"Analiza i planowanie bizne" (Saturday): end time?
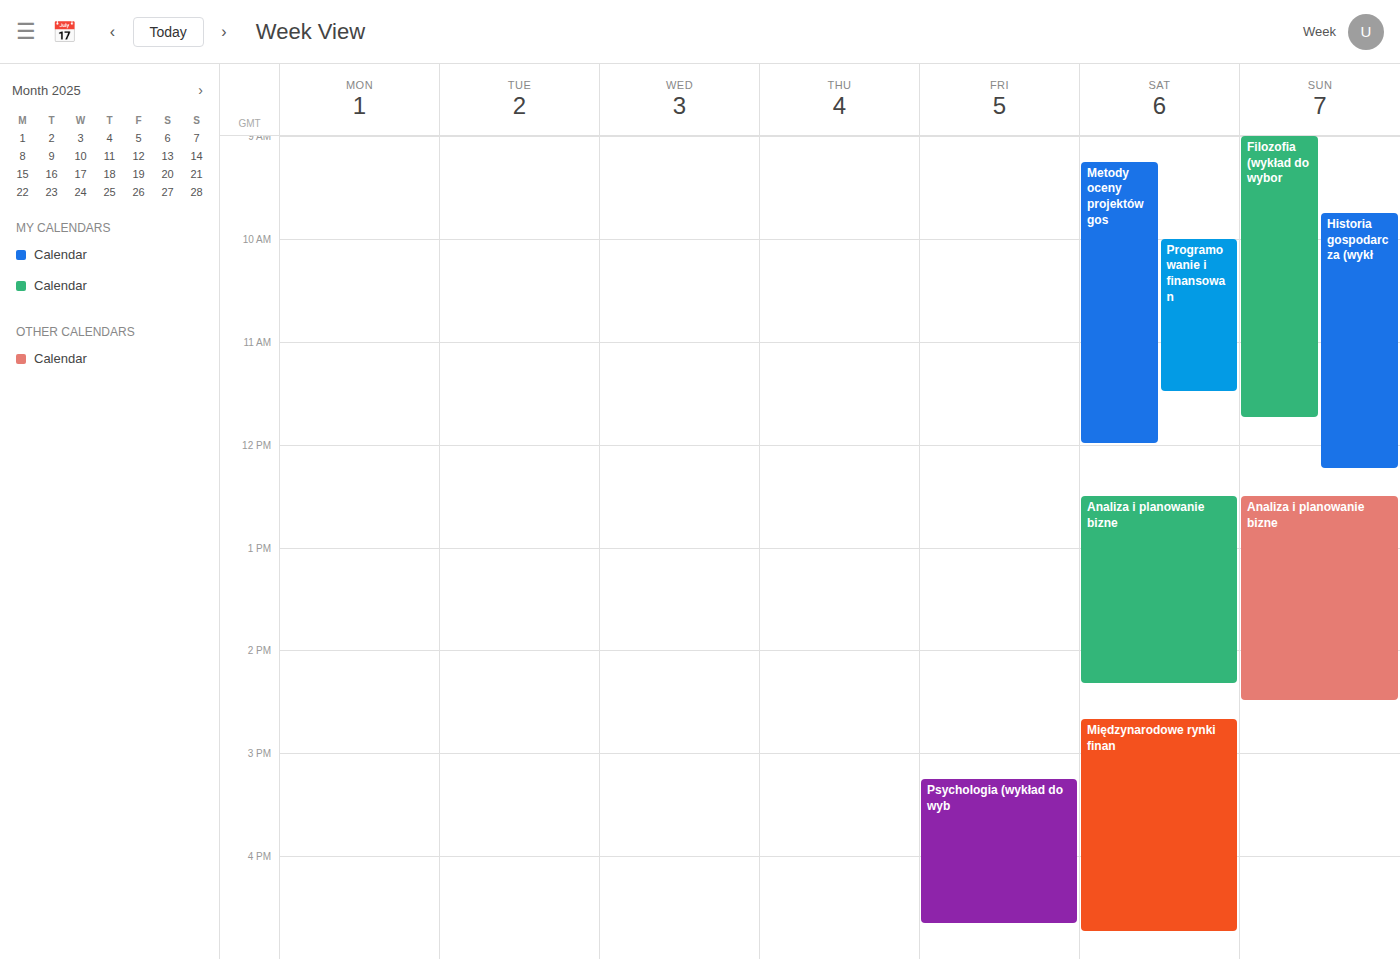
2:20 PM